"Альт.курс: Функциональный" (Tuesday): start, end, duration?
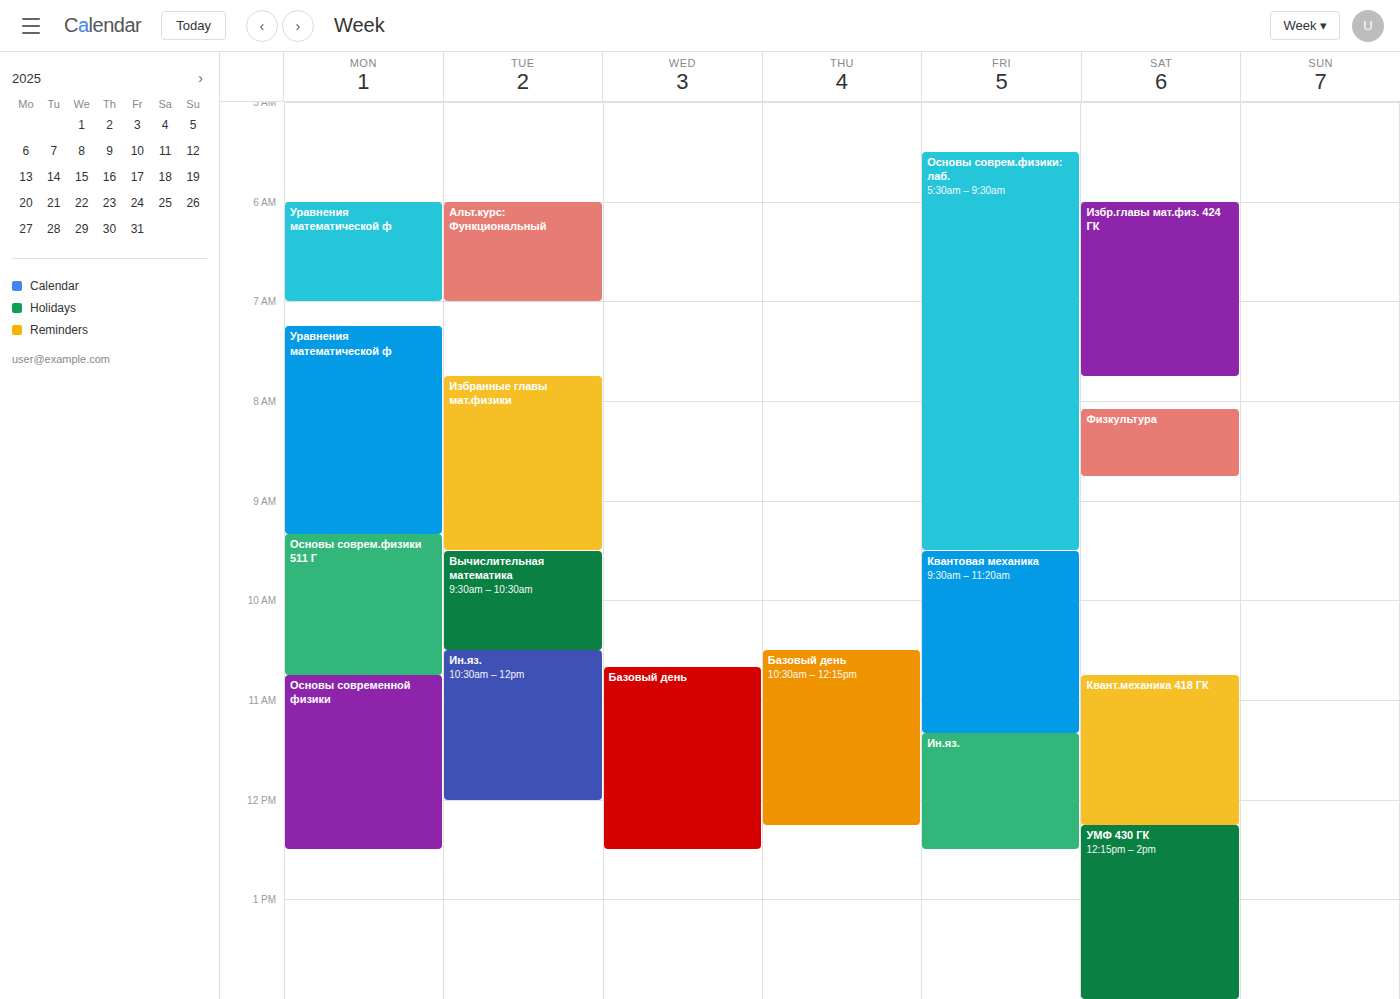
6:00 AM to 7:00 AM, 1 hour